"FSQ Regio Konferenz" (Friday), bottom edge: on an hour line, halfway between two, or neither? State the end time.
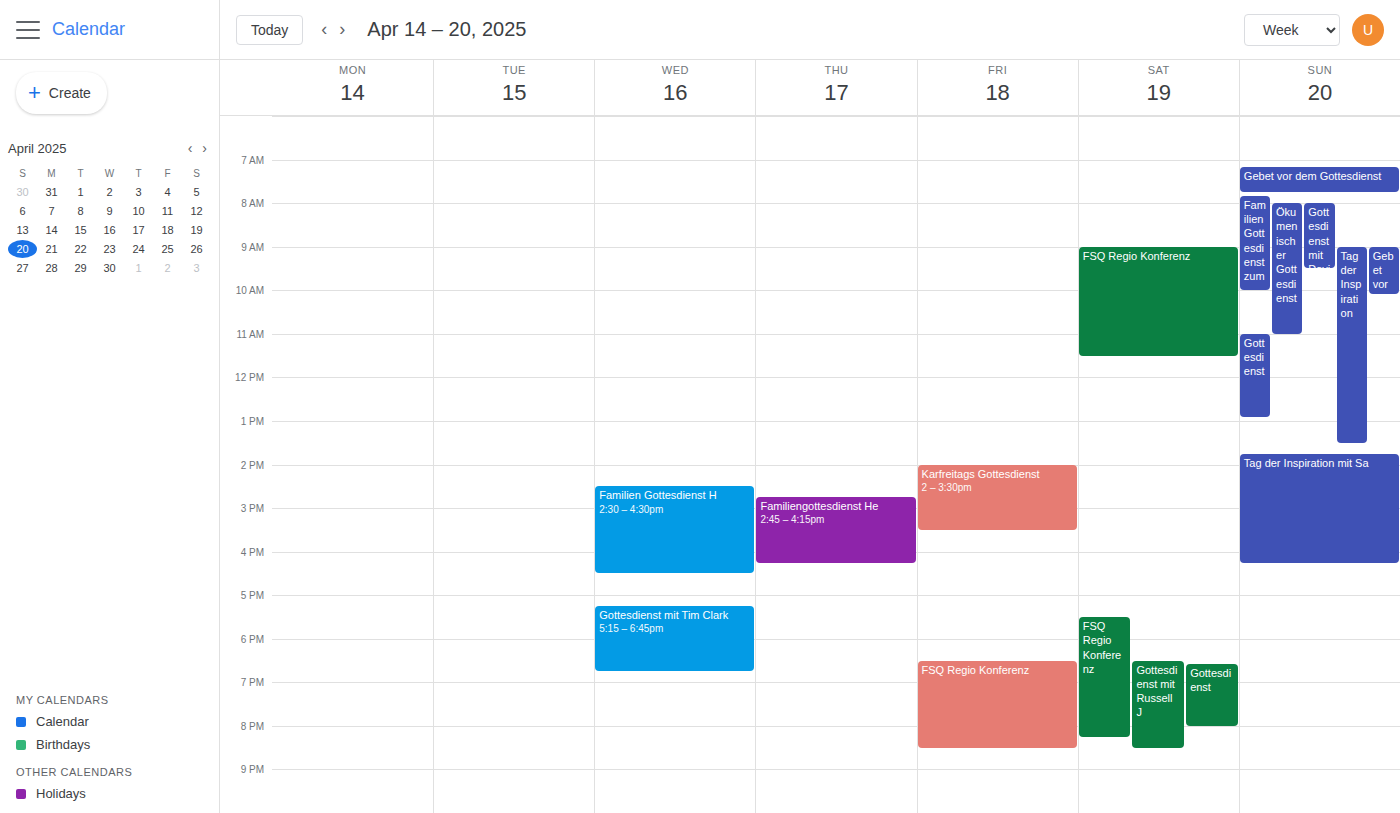
8:30 PM -- halfway between the 8 PM and 9 PM lines.